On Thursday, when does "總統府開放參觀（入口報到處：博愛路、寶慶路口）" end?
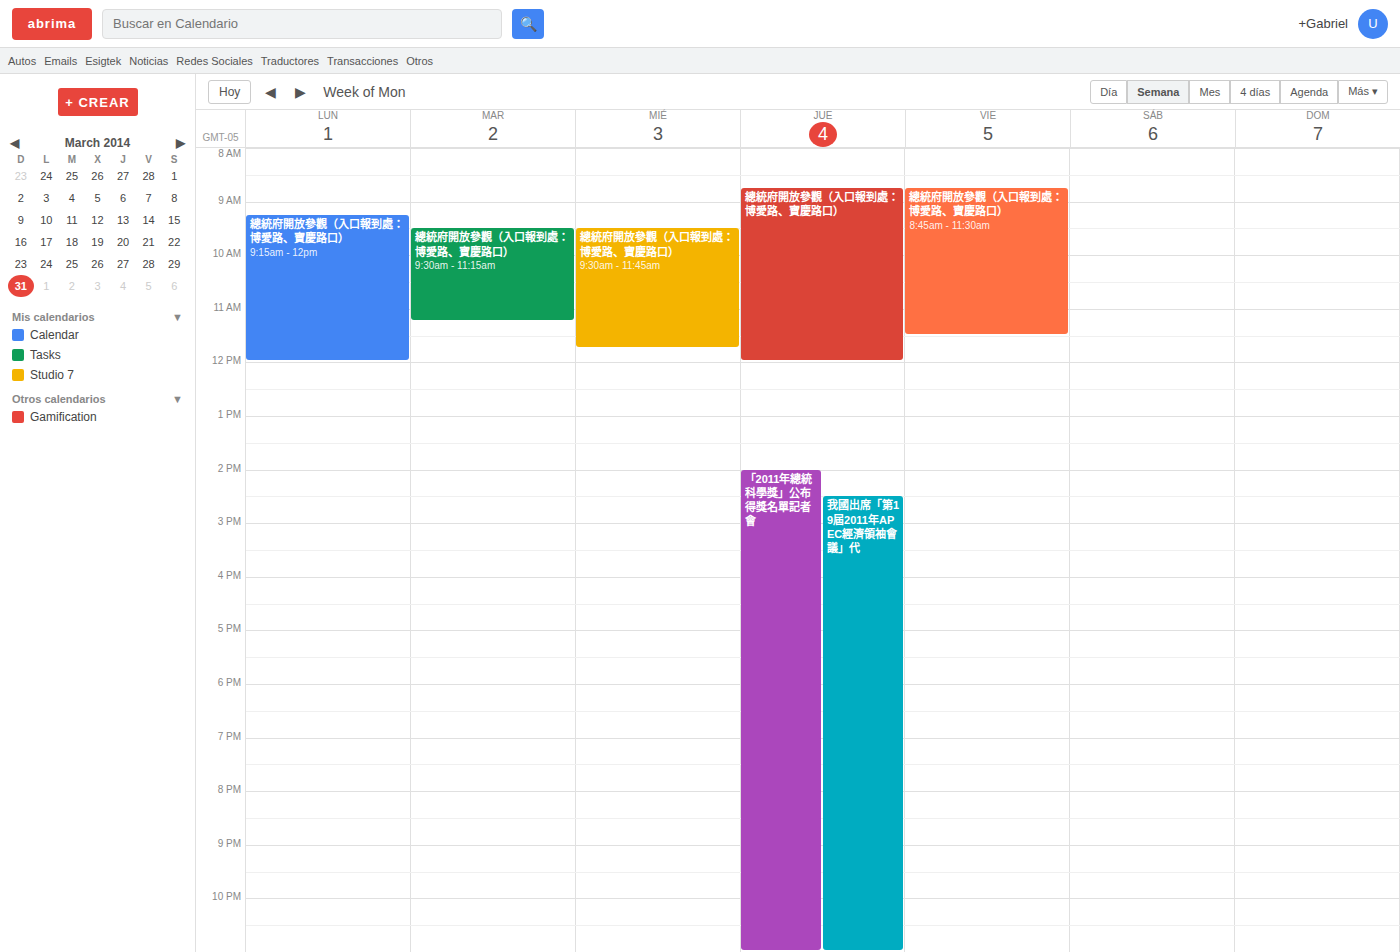
12:00